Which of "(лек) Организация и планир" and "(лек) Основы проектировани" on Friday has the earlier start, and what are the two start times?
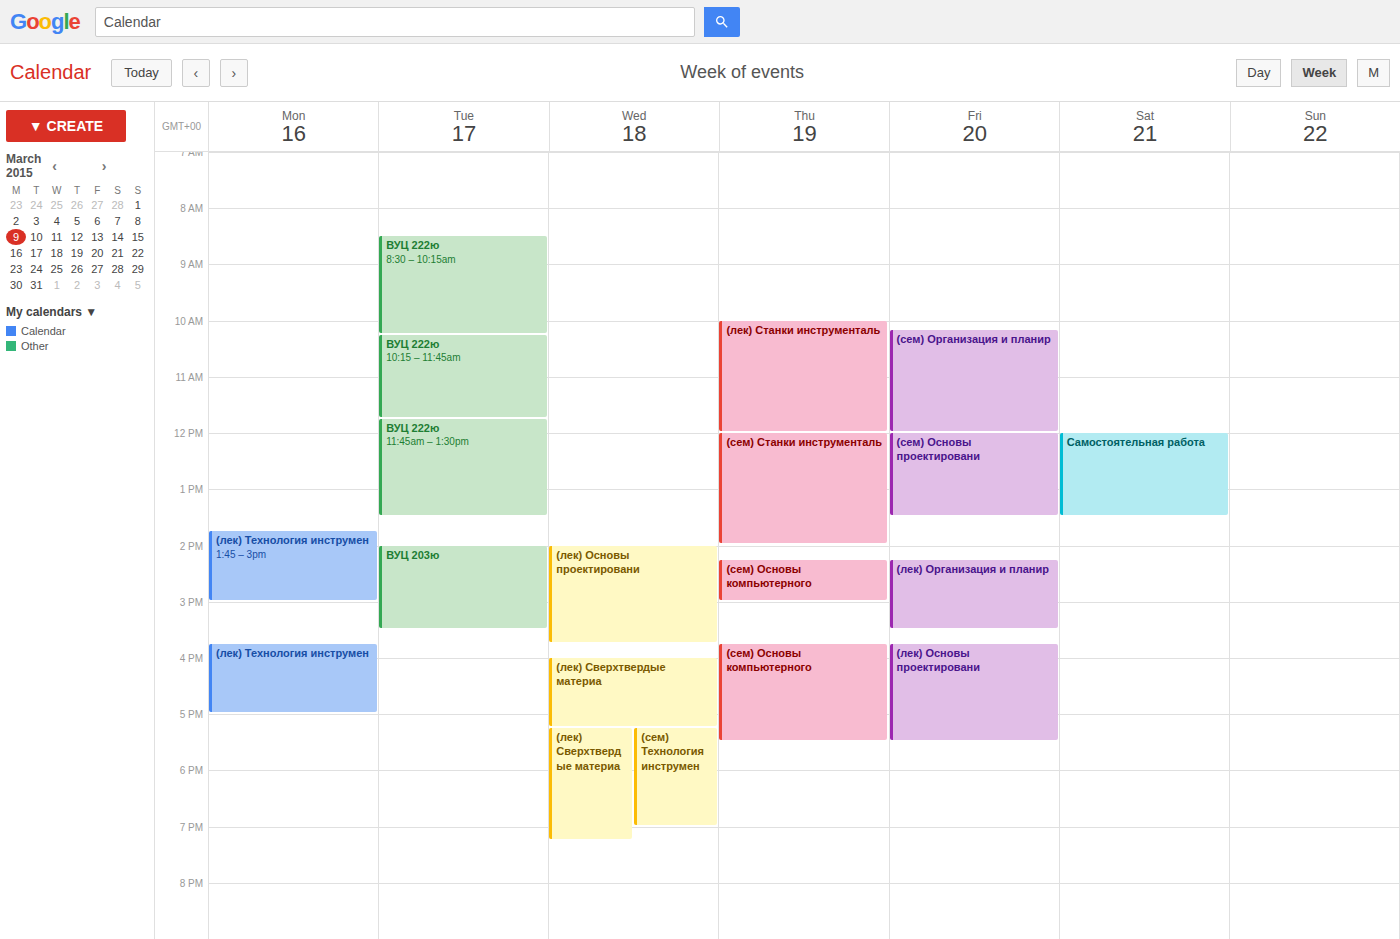
"(лек) Организация и планир" 2:15 PM; "(лек) Основы проектировани" 3:45 PM.